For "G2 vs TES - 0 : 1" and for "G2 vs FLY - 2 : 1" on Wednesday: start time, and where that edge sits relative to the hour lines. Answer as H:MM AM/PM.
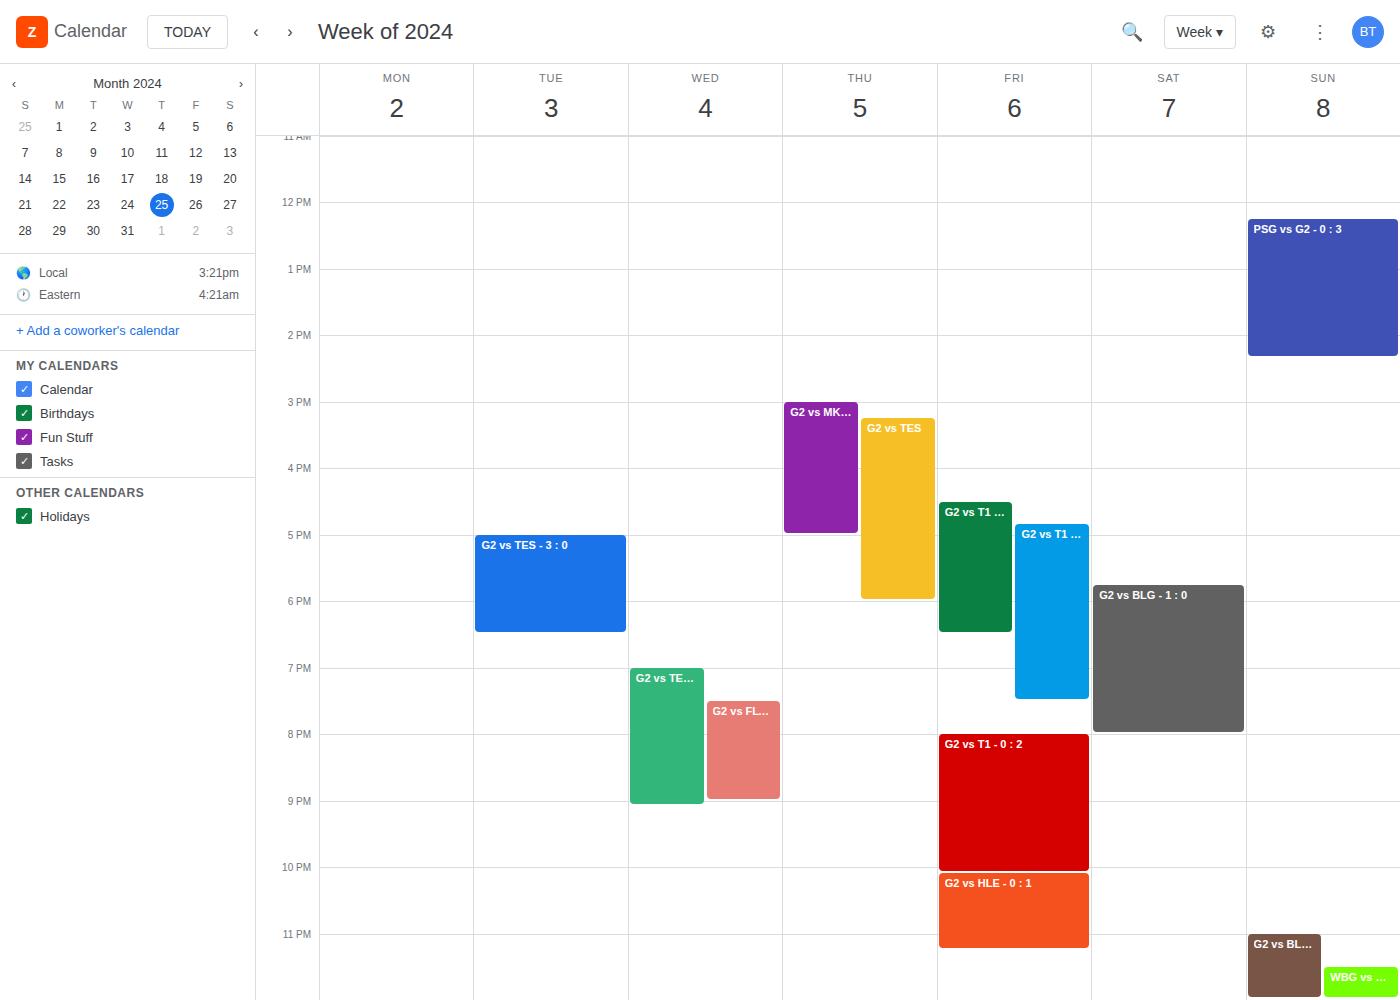
"G2 vs TES - 0 : 1": 7:00 PM, exactly on the 7 PM line. "G2 vs FLY - 2 : 1": 7:30 PM, halfway between the 7 PM and 8 PM lines.